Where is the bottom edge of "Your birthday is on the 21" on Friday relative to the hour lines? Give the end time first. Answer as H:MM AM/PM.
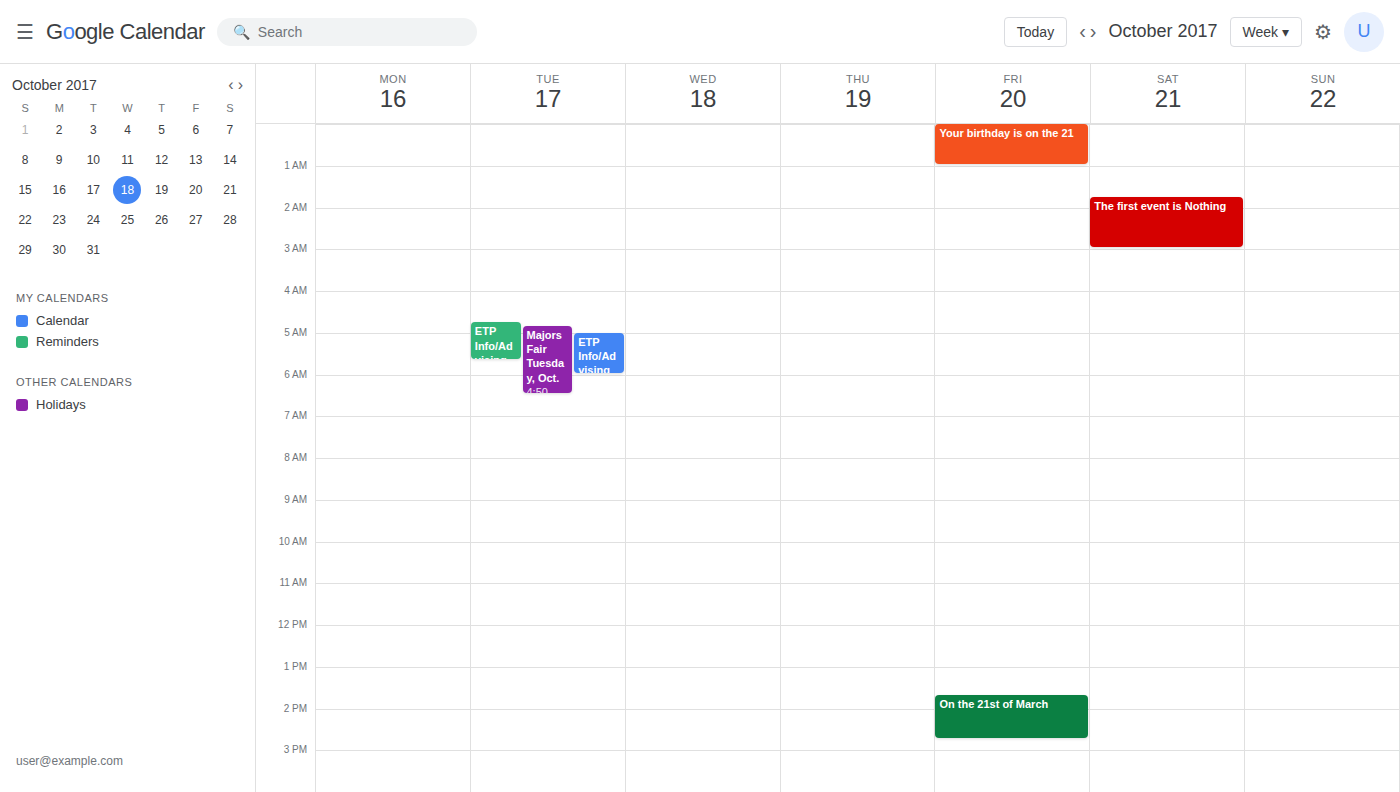
1:00 AM -- exactly on the 1 AM line.